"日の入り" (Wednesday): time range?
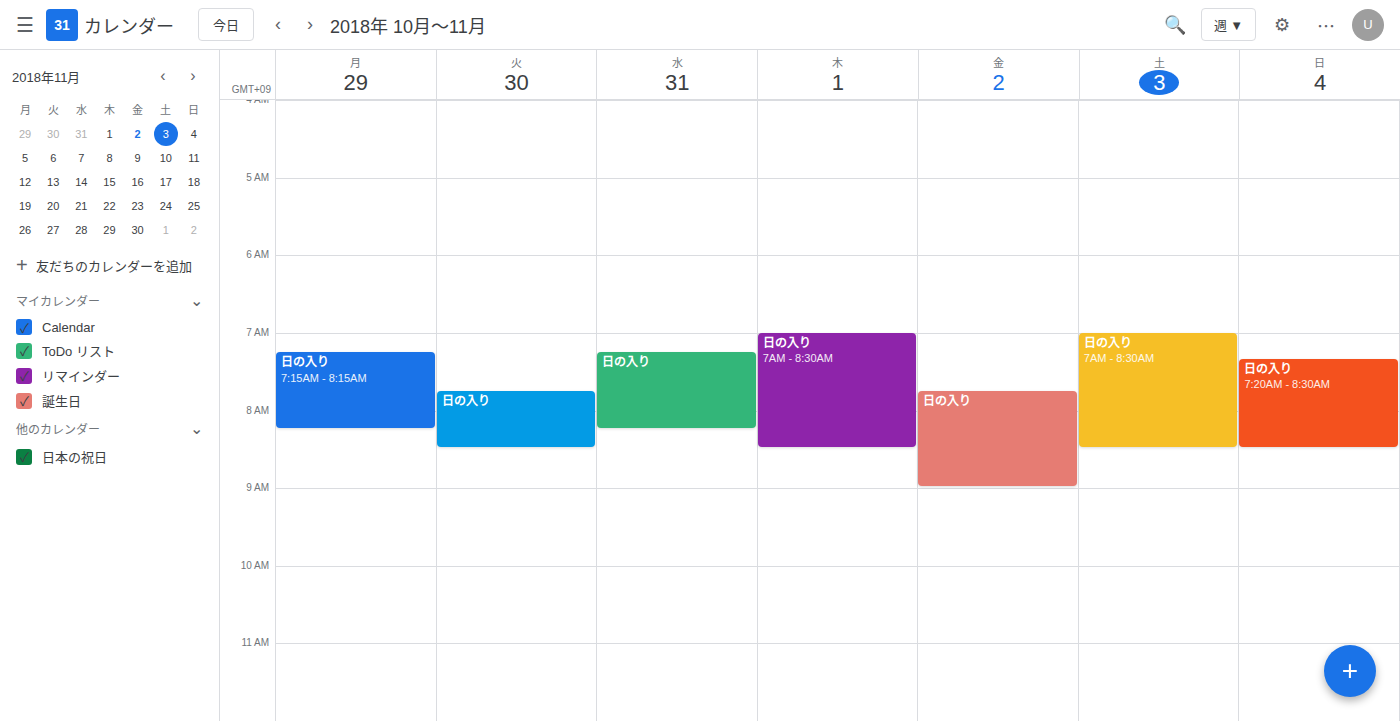
7:15 AM to 8:15 AM